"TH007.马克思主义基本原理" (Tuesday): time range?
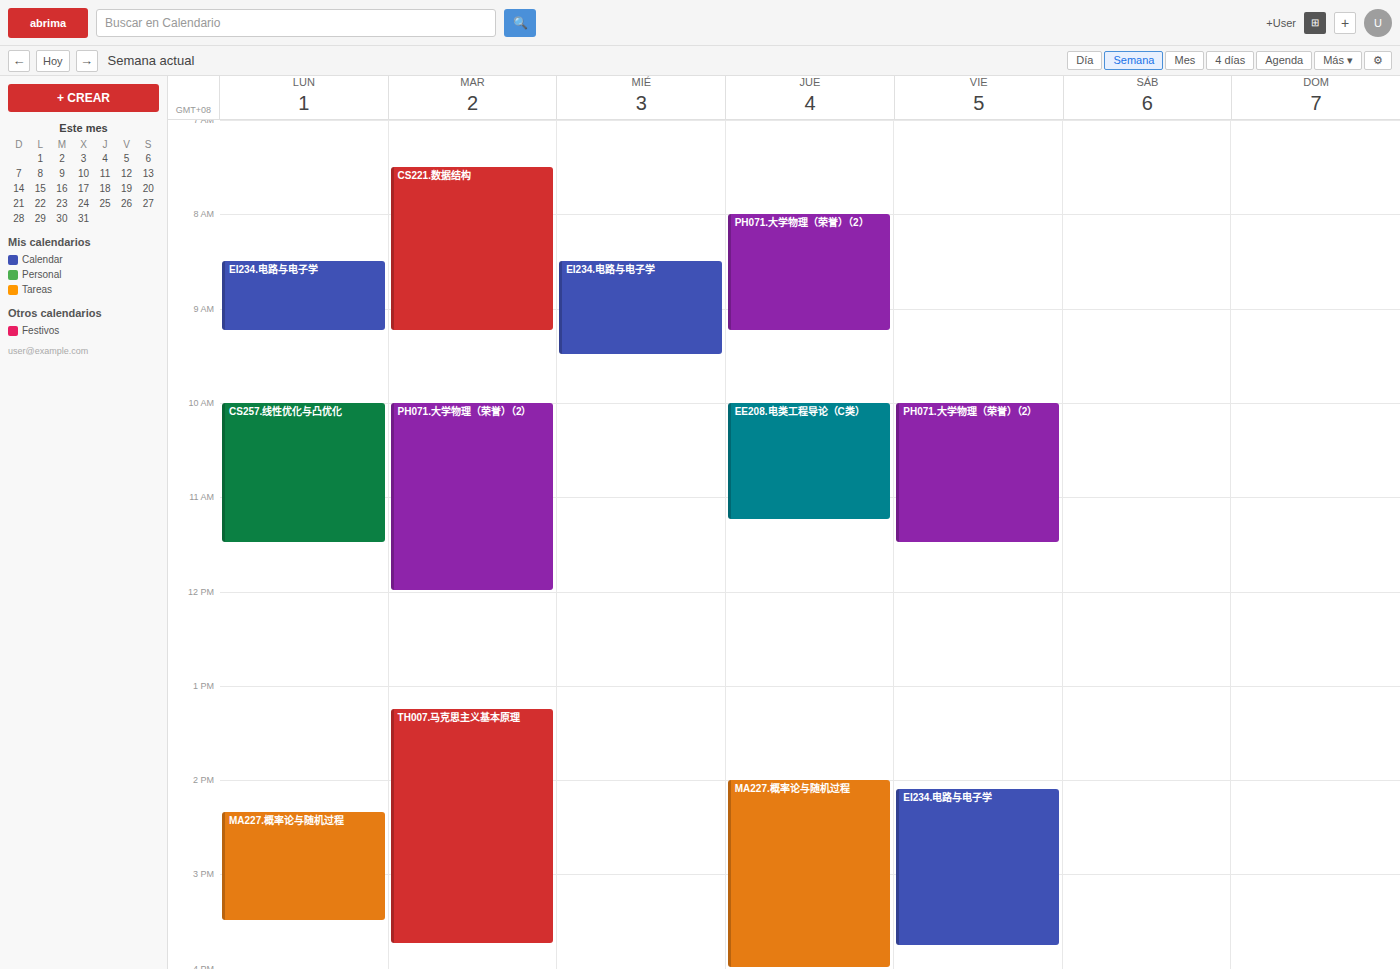
1:15 PM to 3:45 PM